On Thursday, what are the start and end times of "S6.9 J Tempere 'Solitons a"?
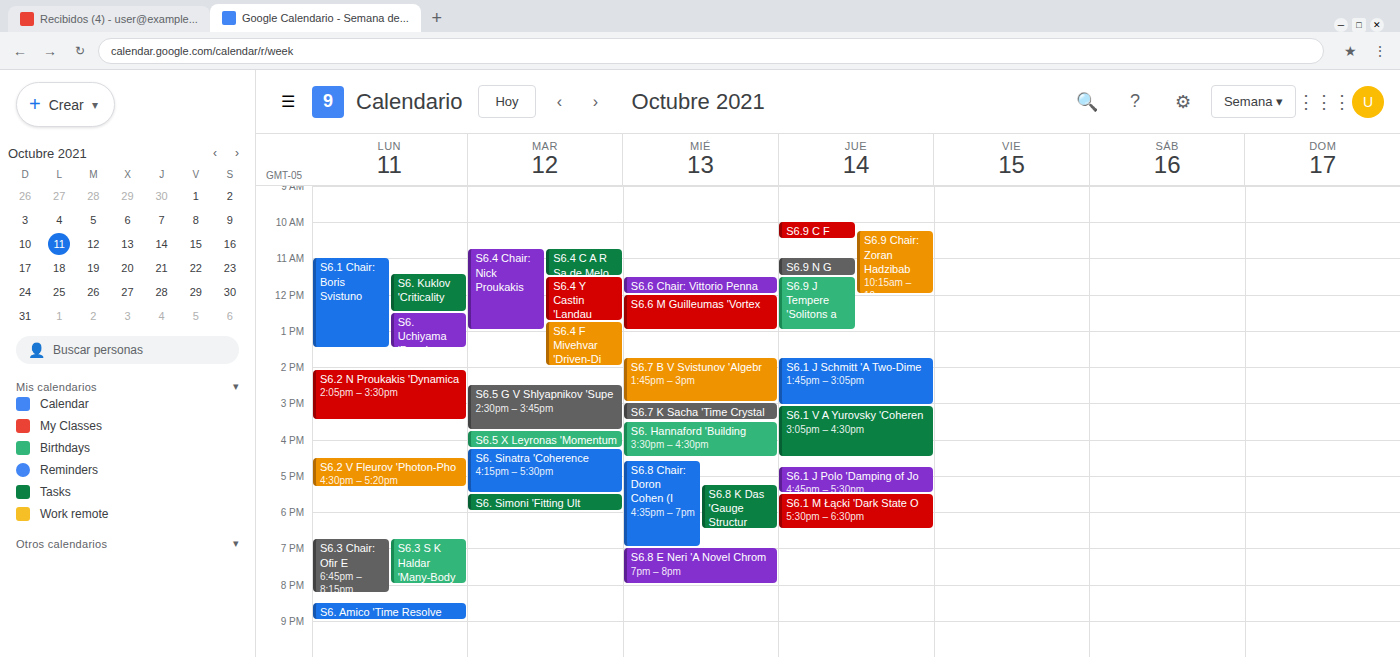
11:30 to 13:00